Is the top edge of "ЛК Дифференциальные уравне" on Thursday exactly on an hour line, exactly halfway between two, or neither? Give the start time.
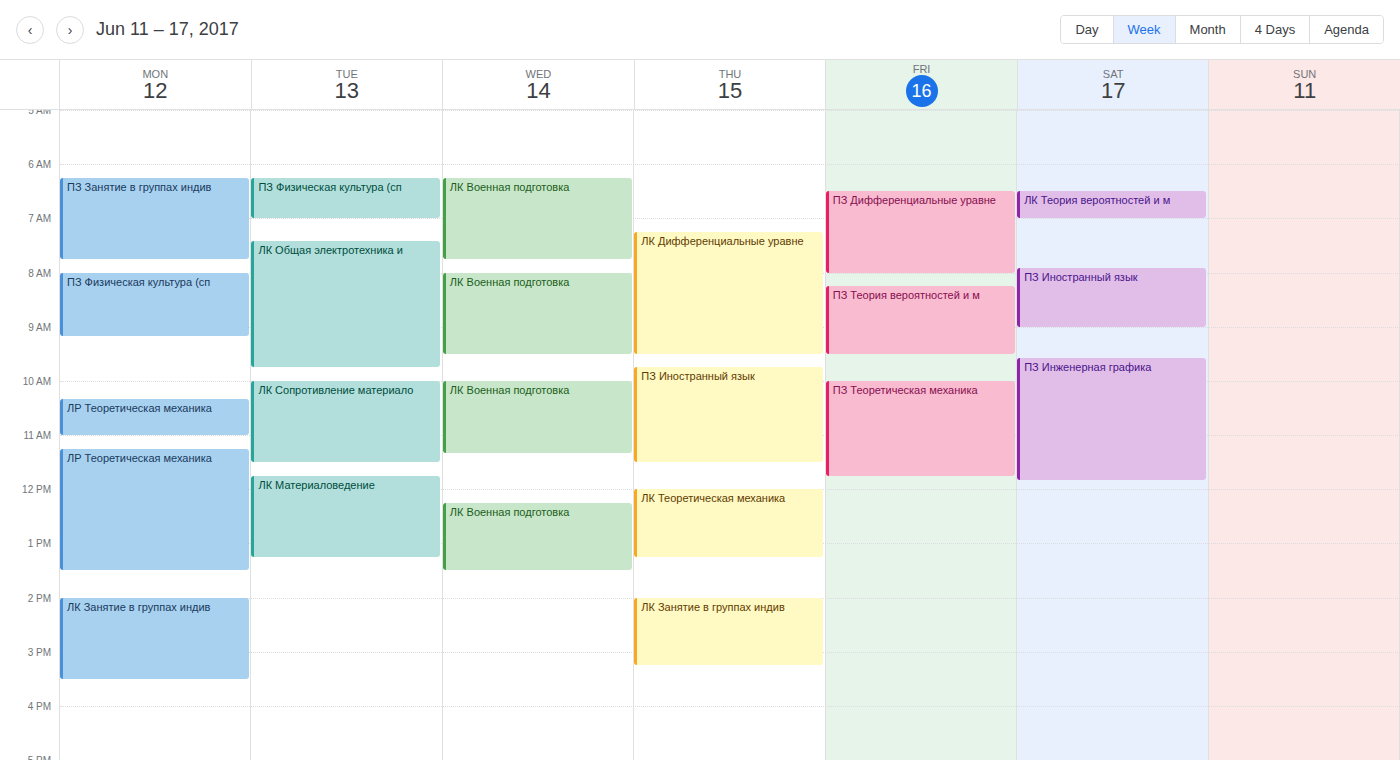
7:15 AM -- neither: a quarter of the way from the 7 AM line to the 8 AM line.